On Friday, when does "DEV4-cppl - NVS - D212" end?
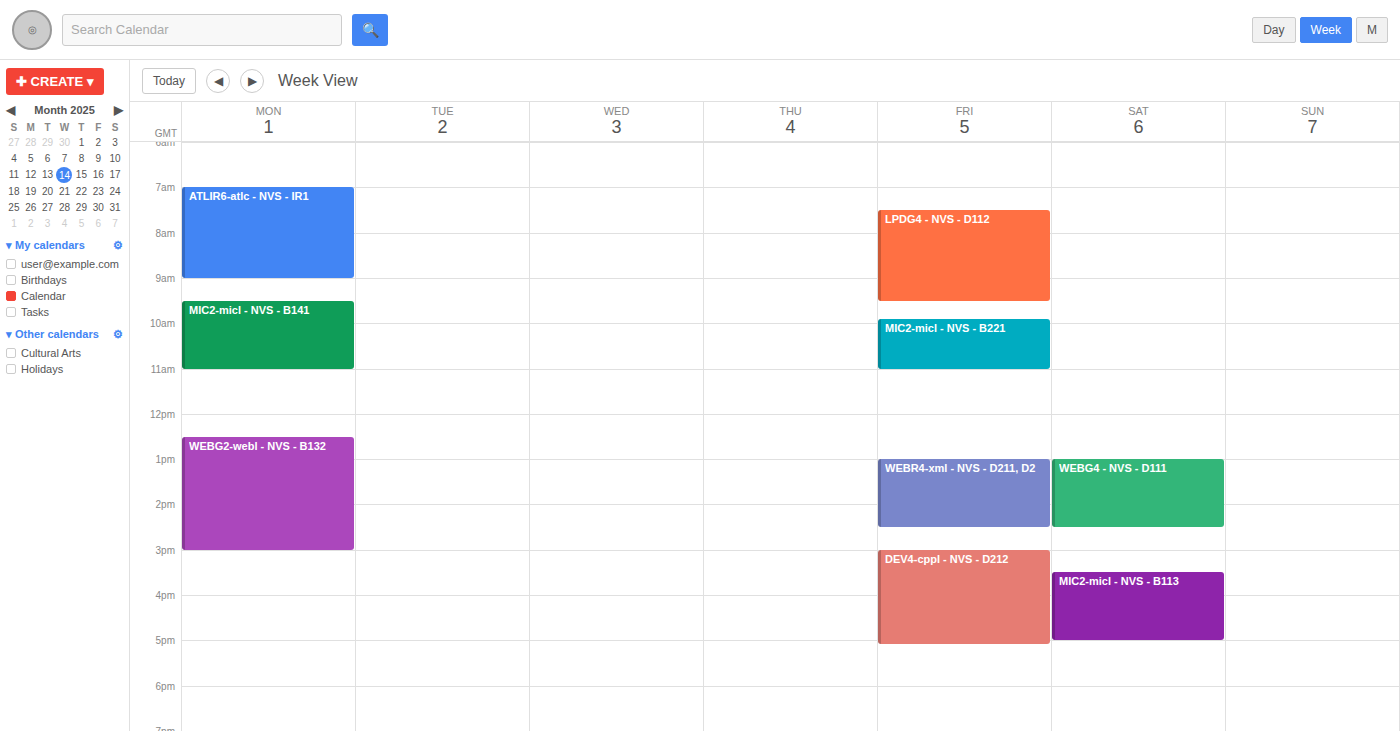
5:05 PM